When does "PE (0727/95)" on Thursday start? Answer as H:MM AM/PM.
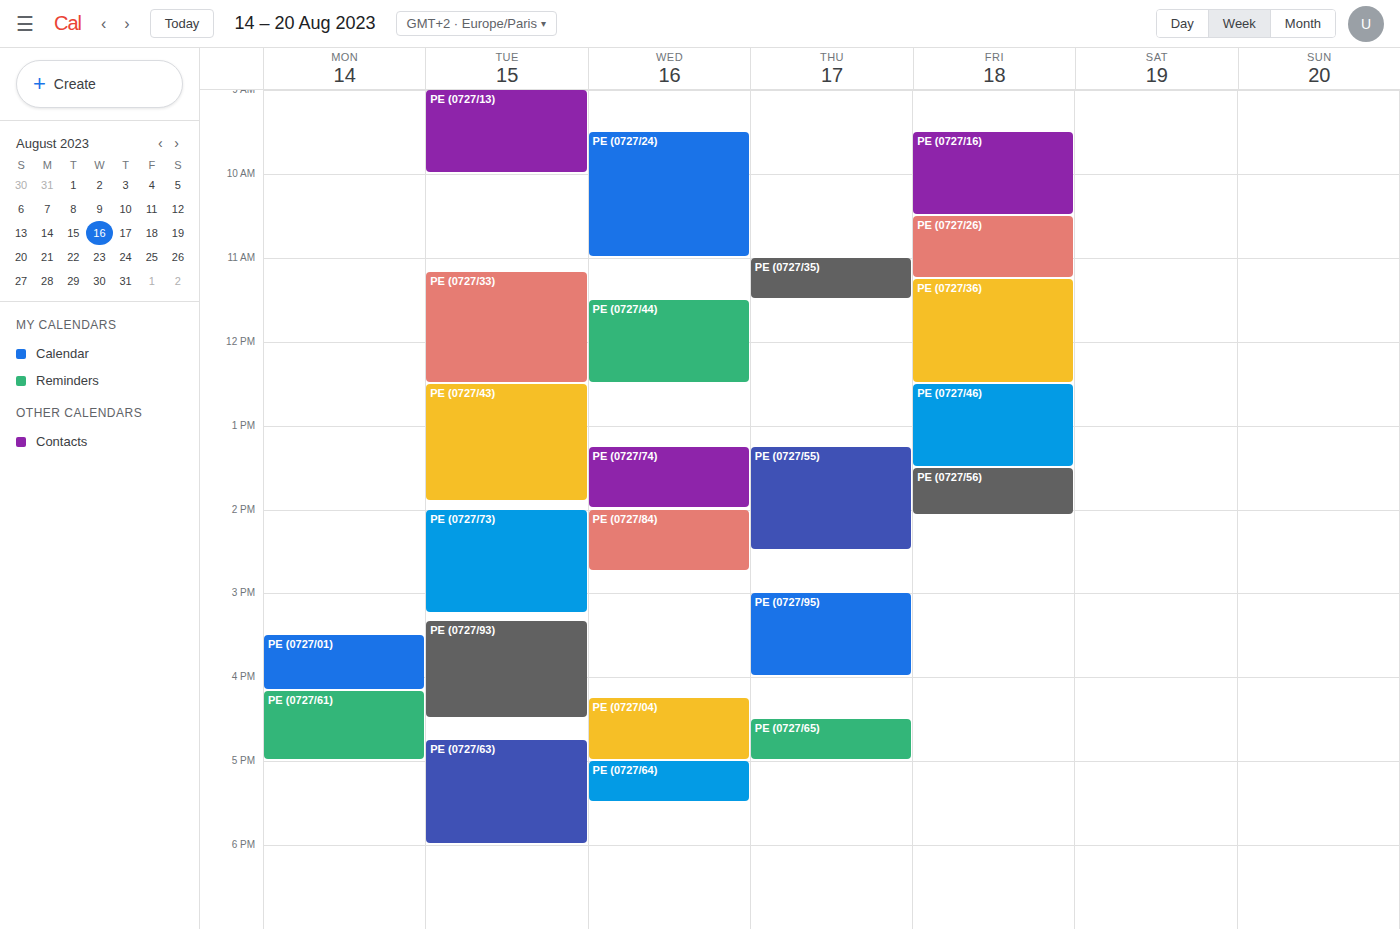
3:00 PM